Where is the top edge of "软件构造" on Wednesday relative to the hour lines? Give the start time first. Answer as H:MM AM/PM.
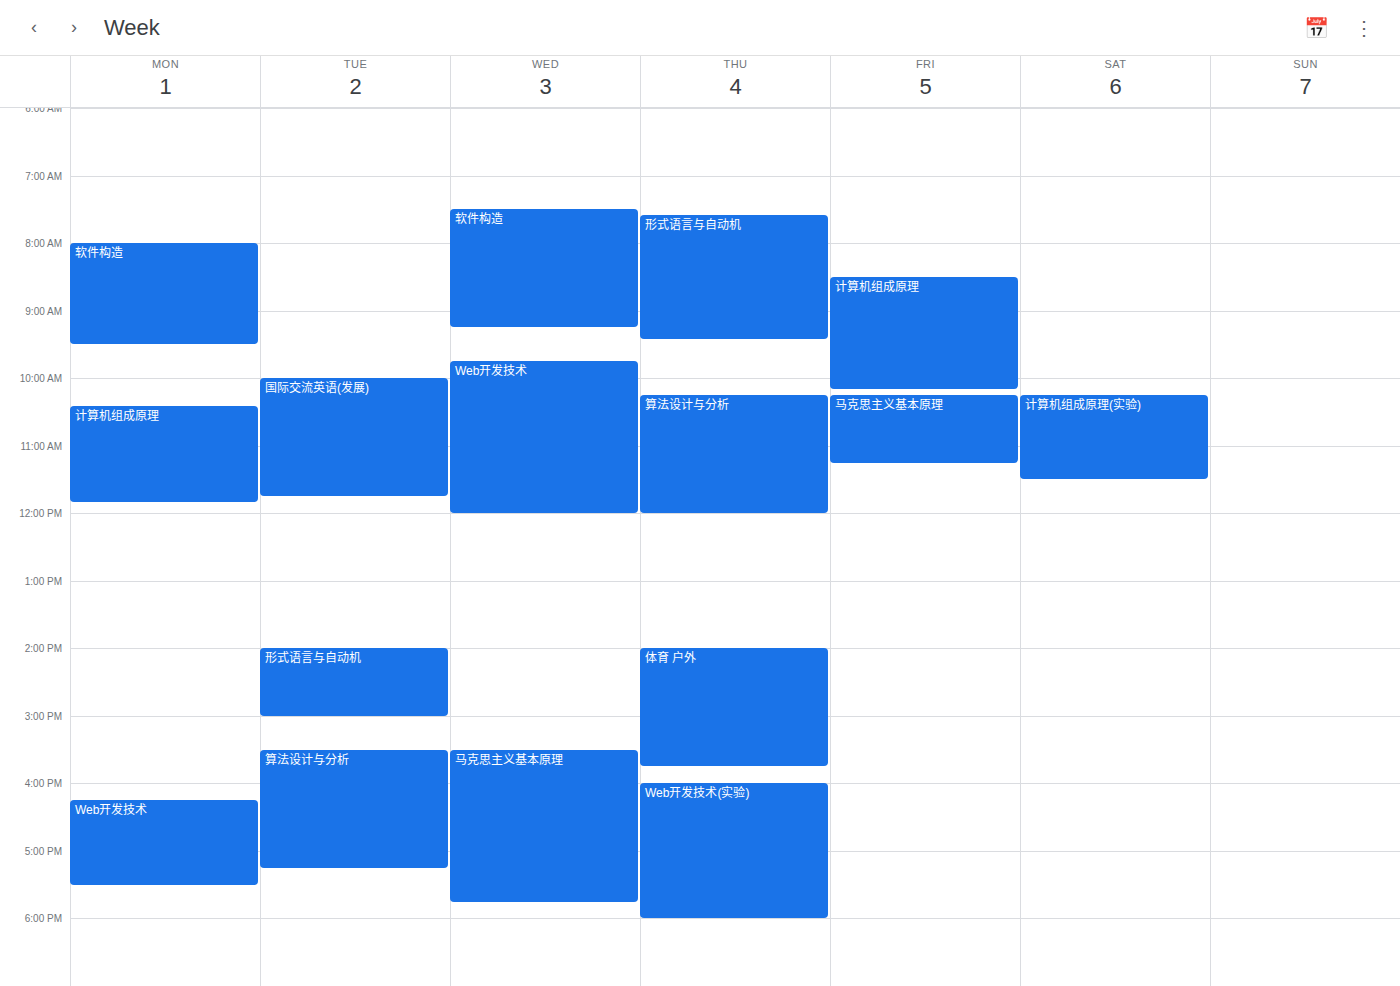
7:30 AM -- halfway between the 7 AM and 8 AM lines.